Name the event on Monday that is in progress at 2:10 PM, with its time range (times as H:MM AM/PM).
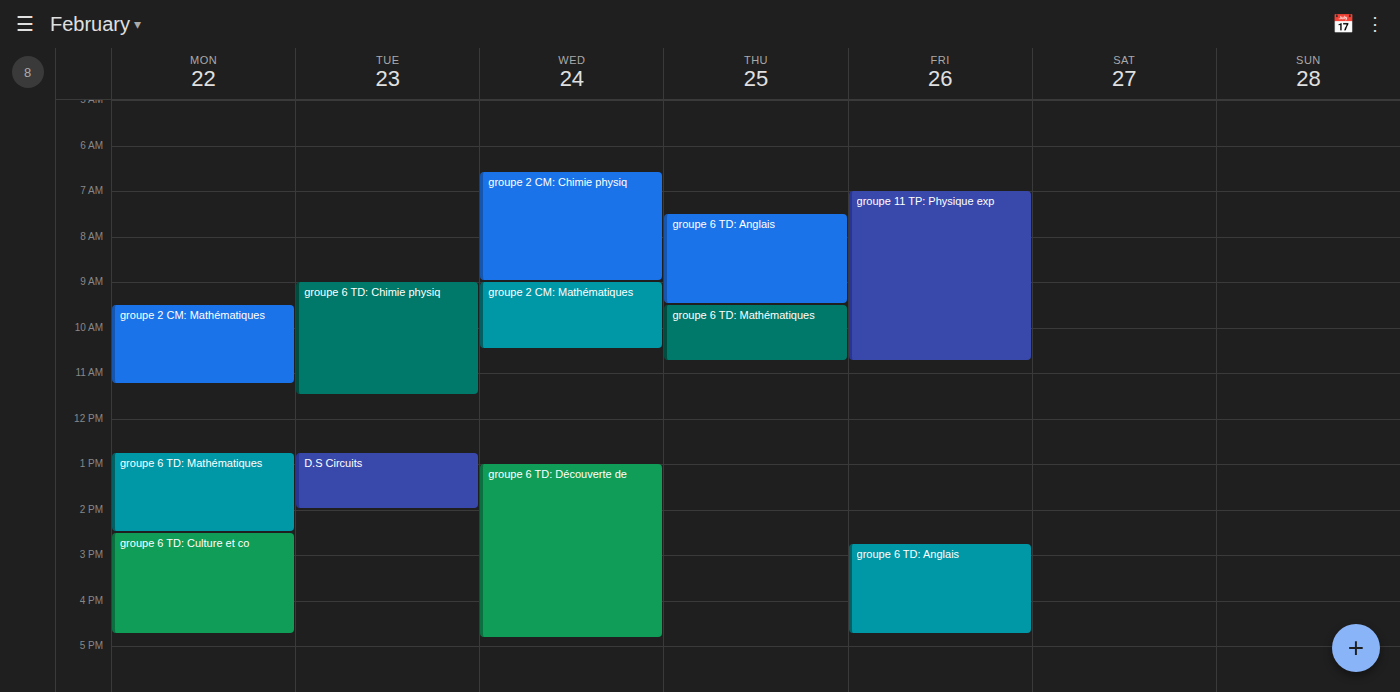
"groupe 6 TD: Mathématiques", 12:45 PM to 2:30 PM